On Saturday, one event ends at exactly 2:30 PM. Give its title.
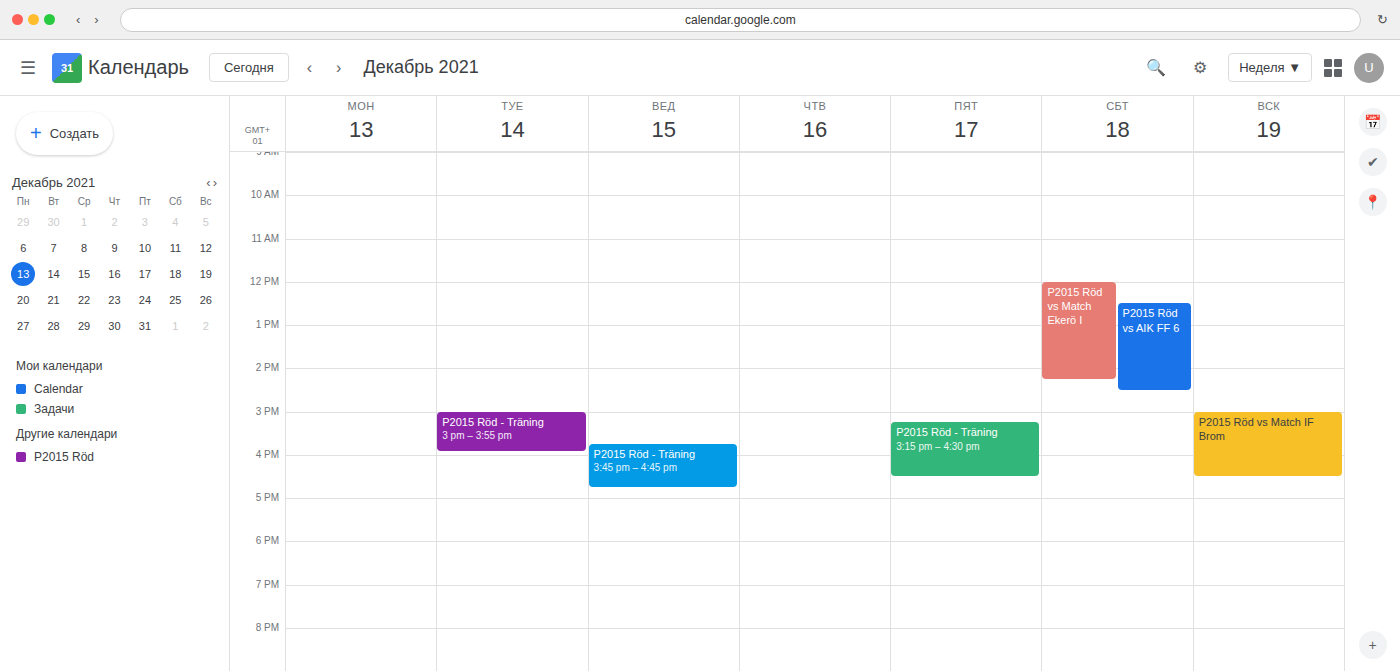
"P2015 Röd vs AIK FF 6"